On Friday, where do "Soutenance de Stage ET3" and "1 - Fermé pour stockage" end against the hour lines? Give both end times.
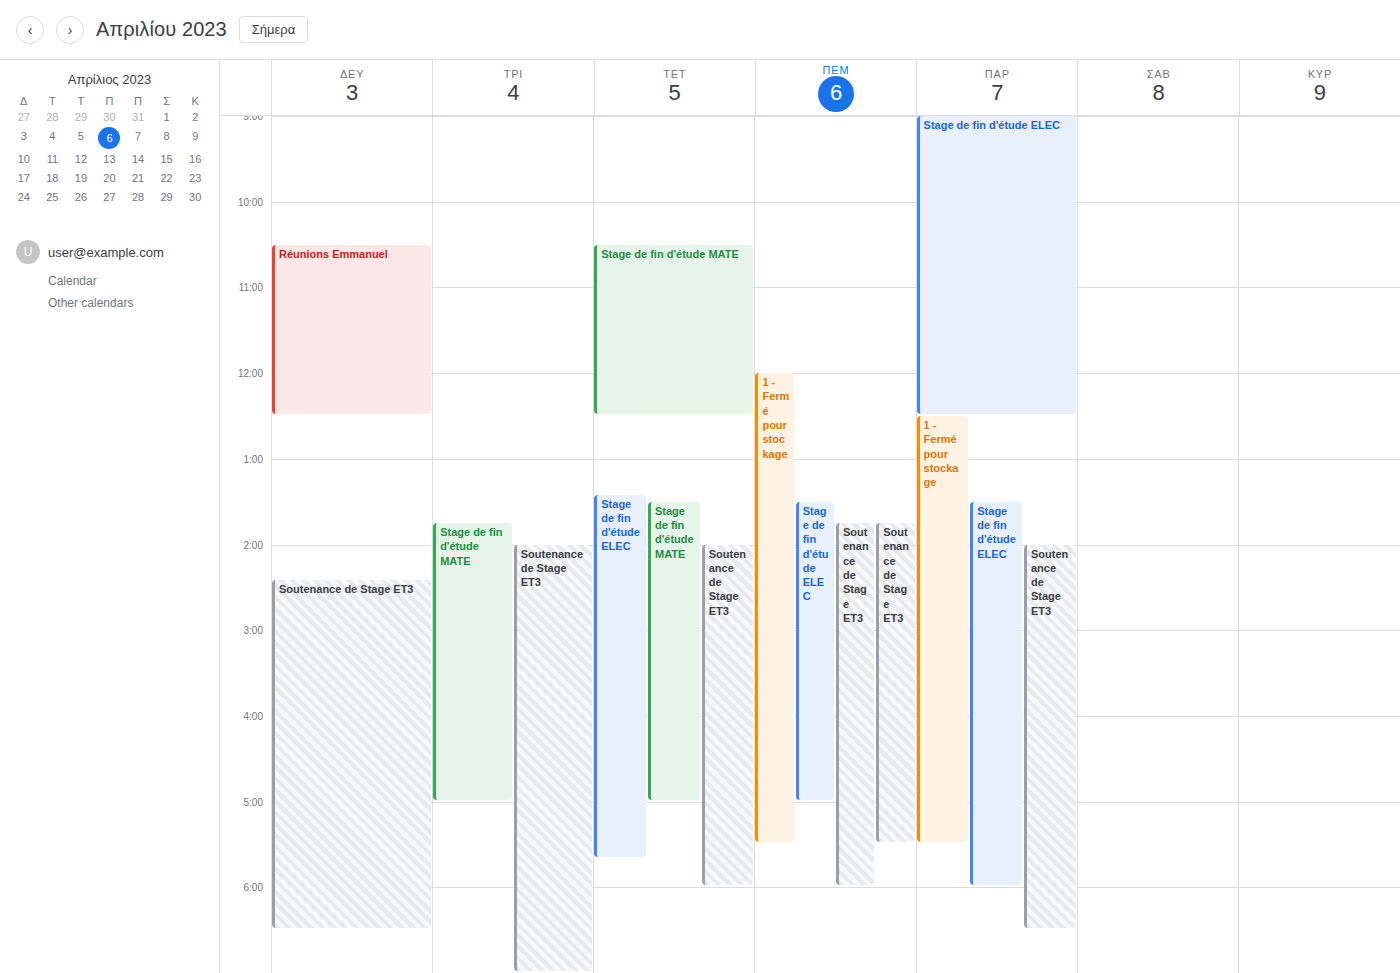
"Soutenance de Stage ET3": 18:30, halfway between the 18:00 and 19:00 lines. "1 - Fermé pour stockage": 17:30, halfway between the 17:00 and 18:00 lines.